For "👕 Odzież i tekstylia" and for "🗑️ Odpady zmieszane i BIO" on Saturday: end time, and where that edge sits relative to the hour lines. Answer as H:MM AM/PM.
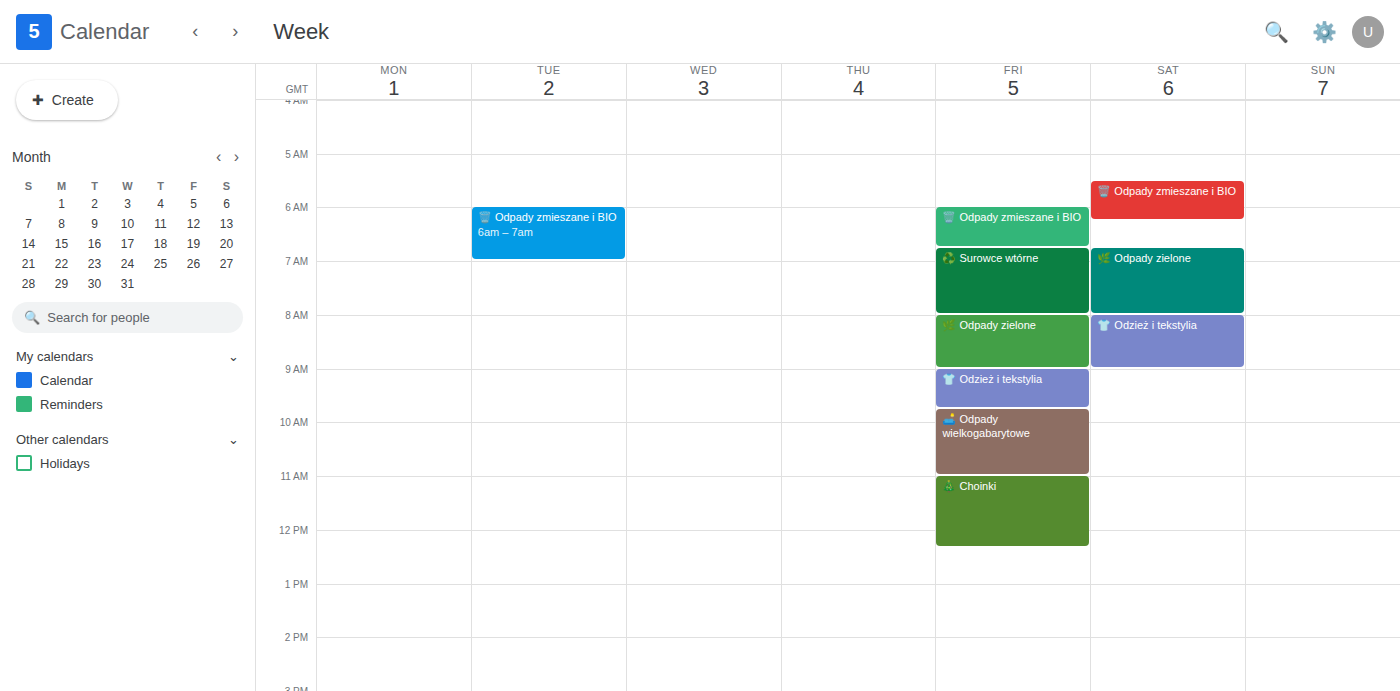
"👕 Odzież i tekstylia": 9:00 AM, exactly on the 9 AM line. "🗑️ Odpady zmieszane i BIO": 6:15 AM, neither: a quarter of the way from the 6 AM line to the 7 AM line.